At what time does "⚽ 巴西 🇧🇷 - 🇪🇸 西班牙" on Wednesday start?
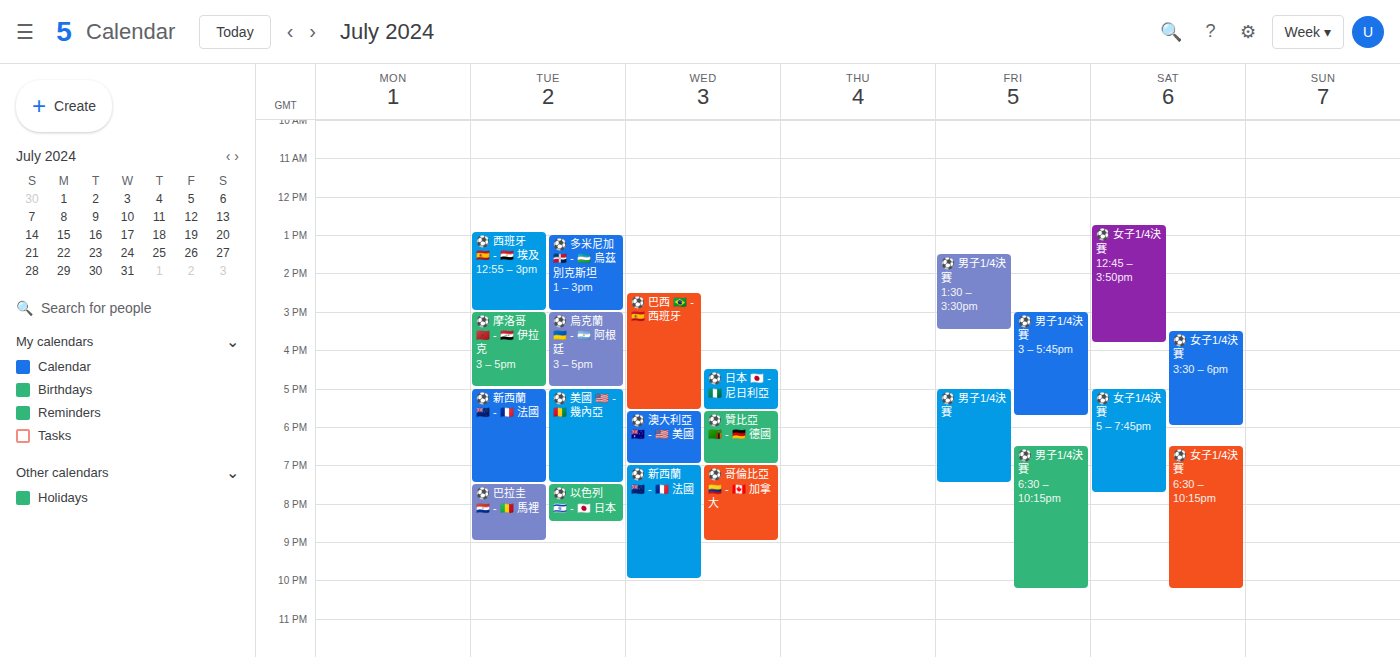
2:30 PM